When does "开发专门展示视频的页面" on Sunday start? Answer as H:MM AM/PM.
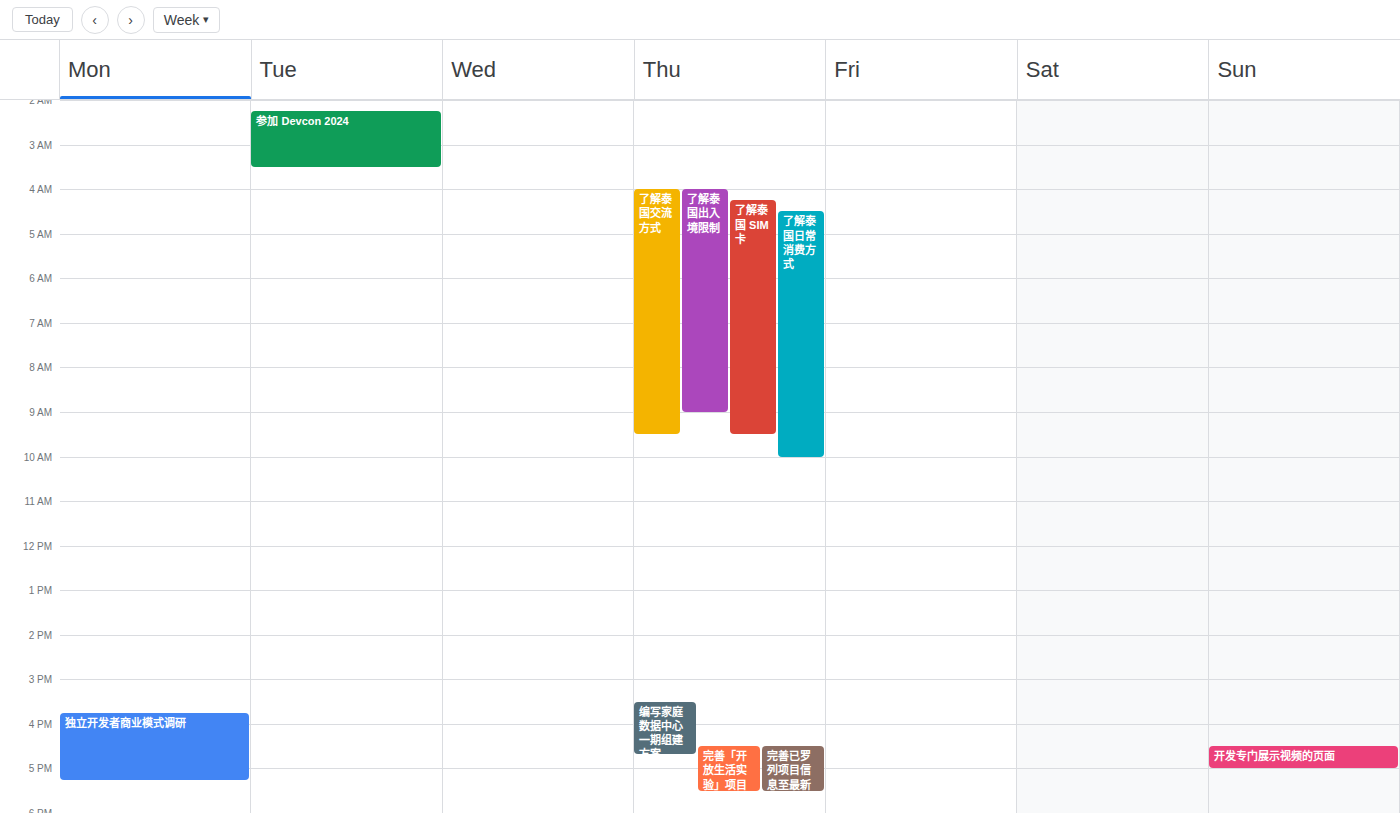
4:30 PM